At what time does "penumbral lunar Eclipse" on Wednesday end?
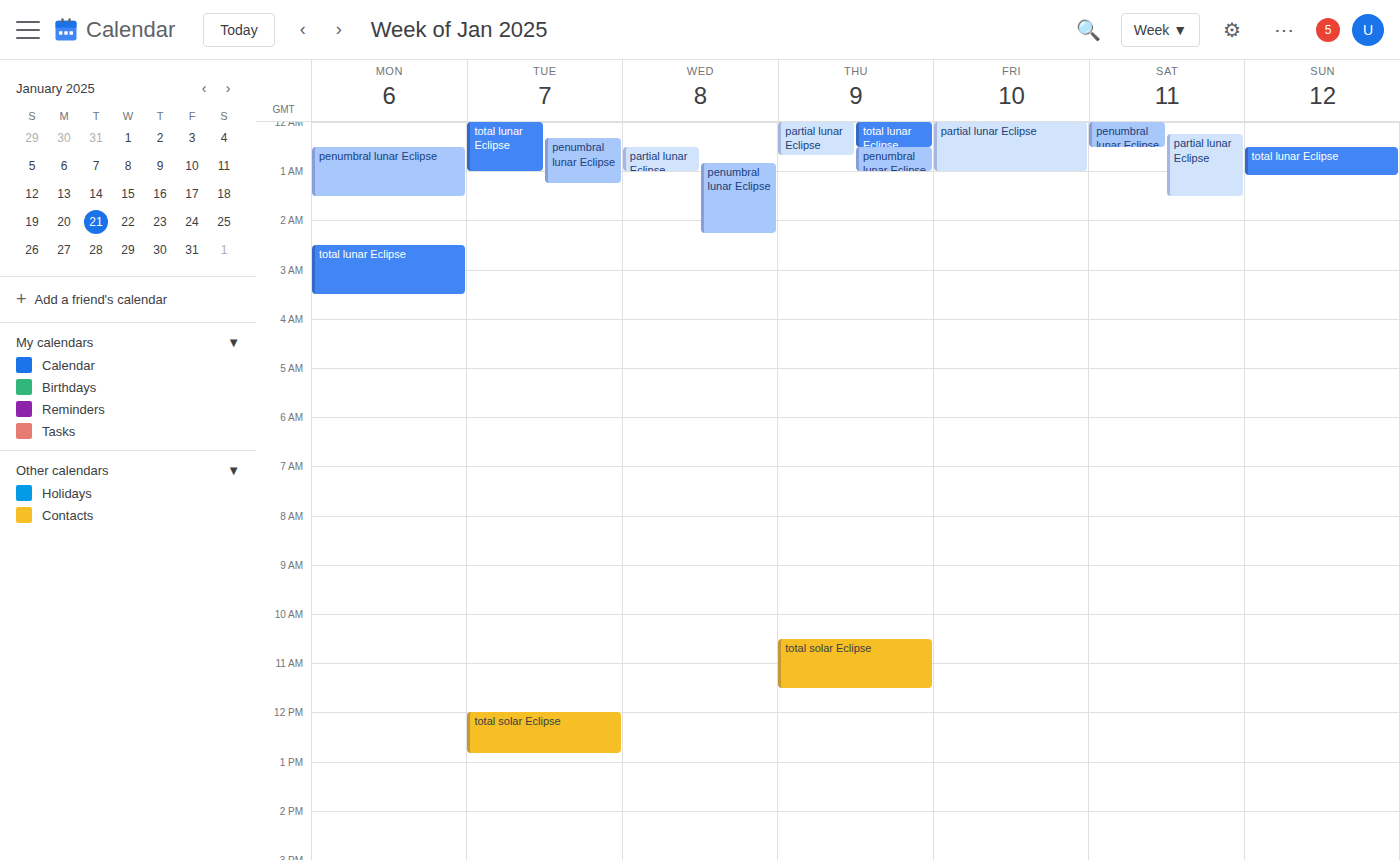
2:15 AM